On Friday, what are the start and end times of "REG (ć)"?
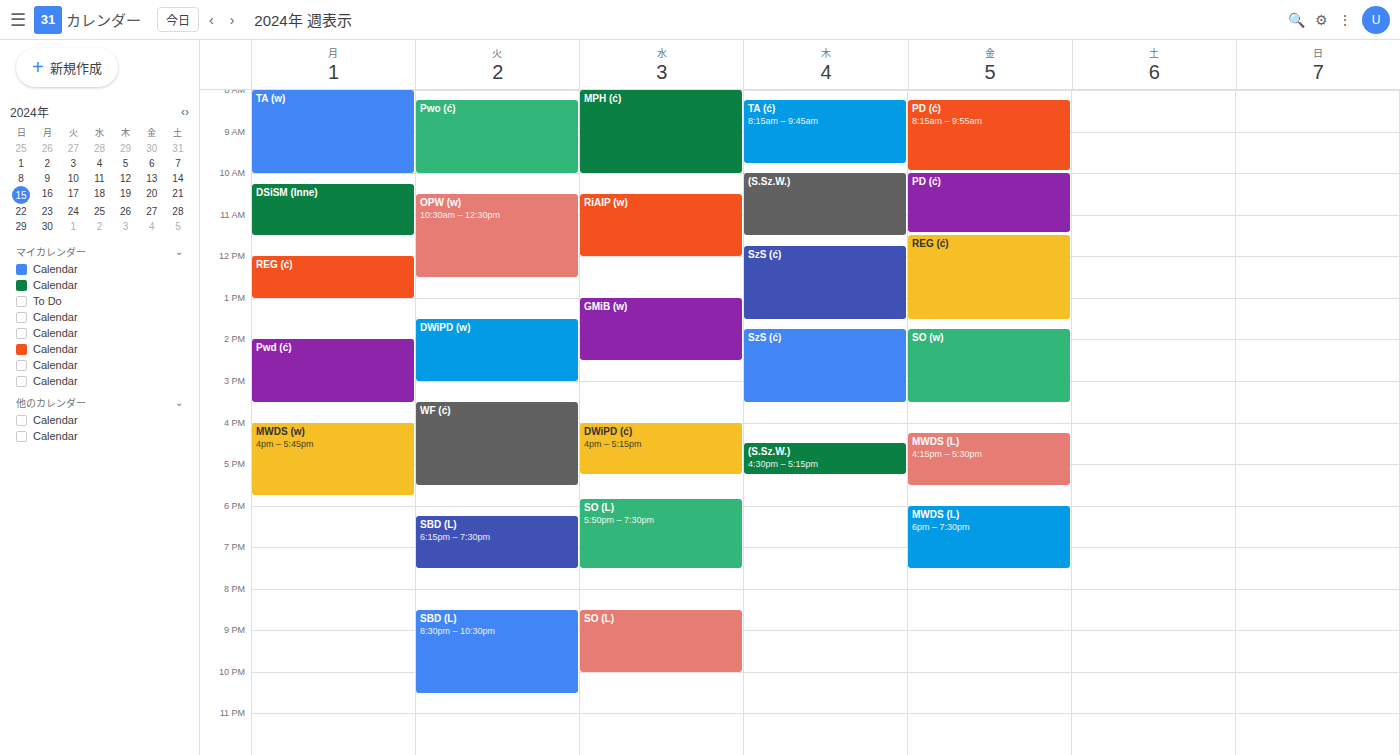
11:30 AM to 1:30 PM